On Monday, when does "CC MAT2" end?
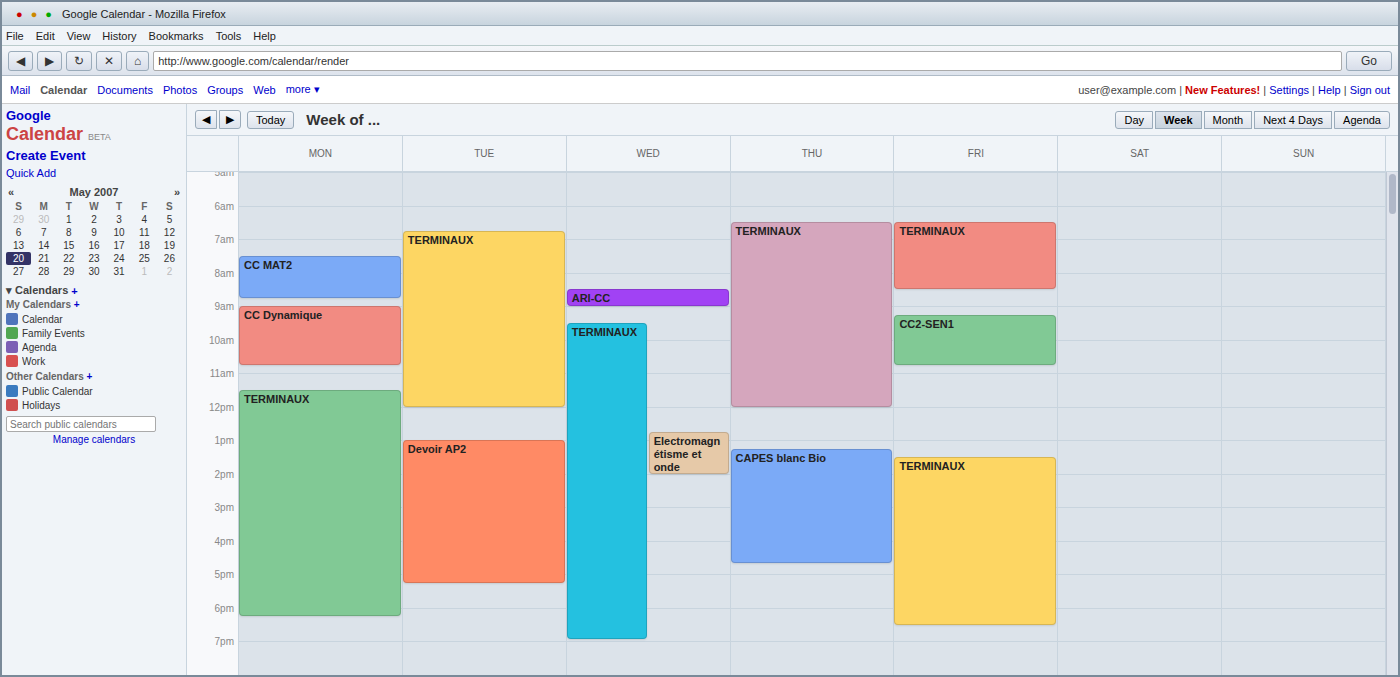
8:45 AM